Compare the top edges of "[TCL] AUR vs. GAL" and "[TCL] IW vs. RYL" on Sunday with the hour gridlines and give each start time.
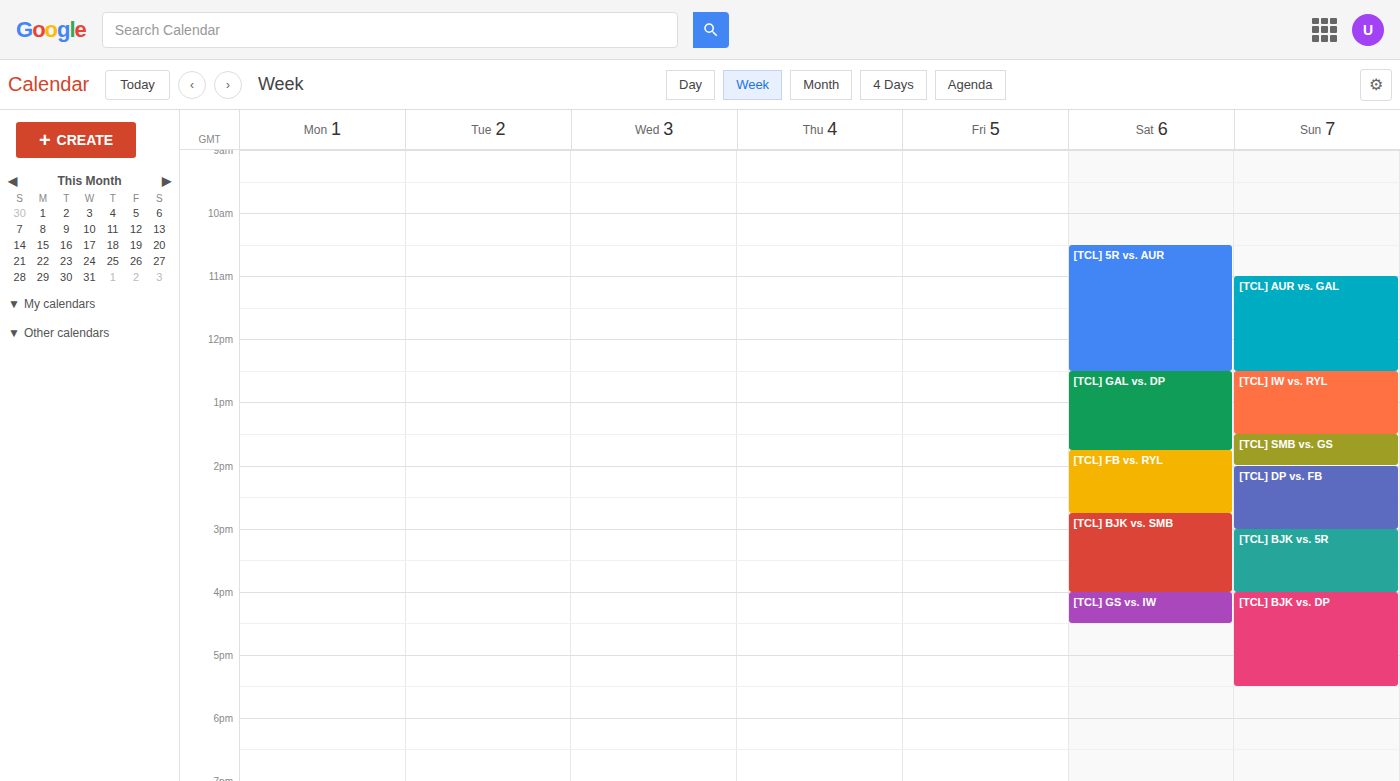
"[TCL] AUR vs. GAL": 11:00 AM, exactly on the 11 AM line. "[TCL] IW vs. RYL": 12:30 PM, halfway between the 12 PM and 1 PM lines.